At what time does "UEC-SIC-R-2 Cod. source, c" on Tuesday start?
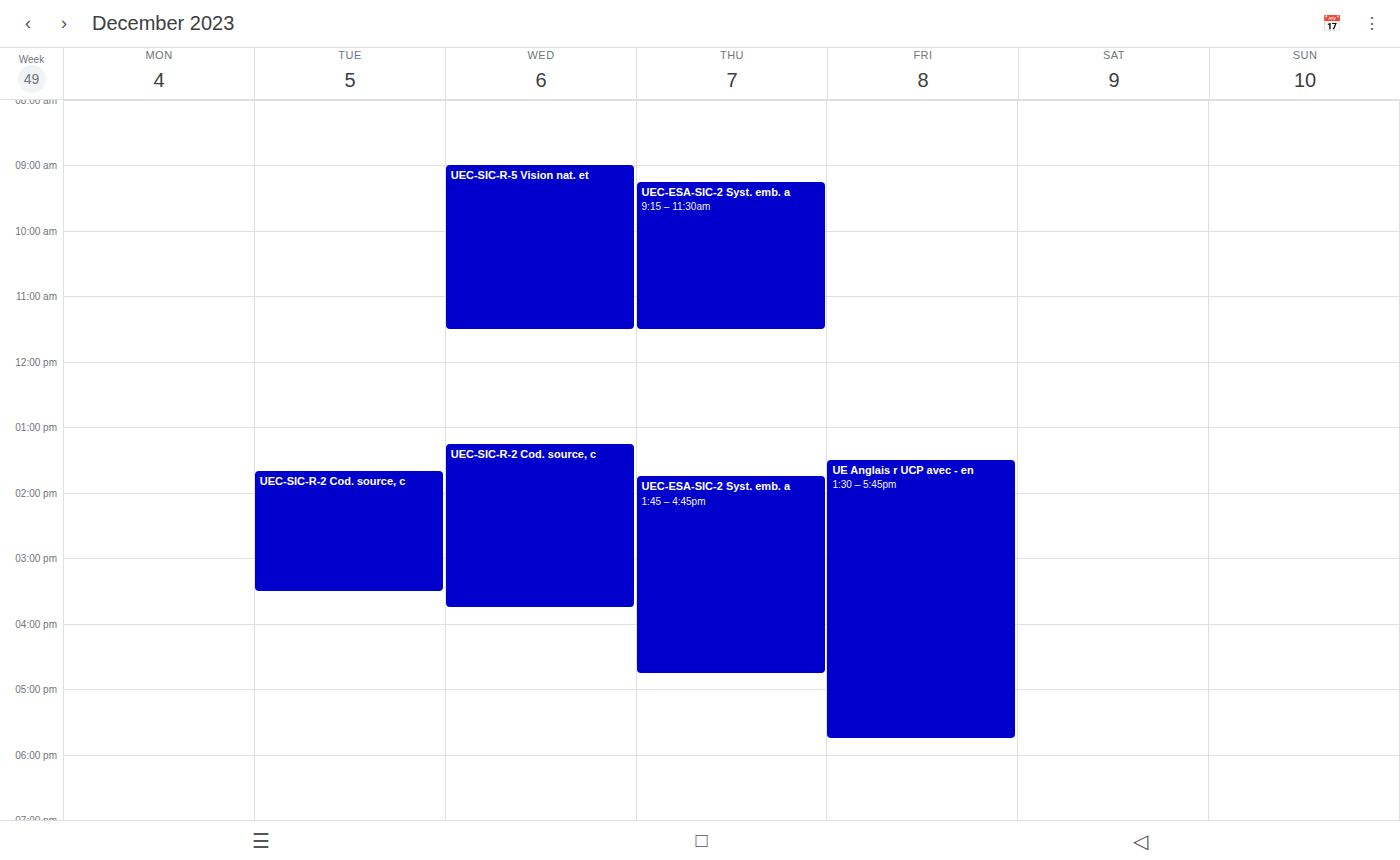
1:40 PM